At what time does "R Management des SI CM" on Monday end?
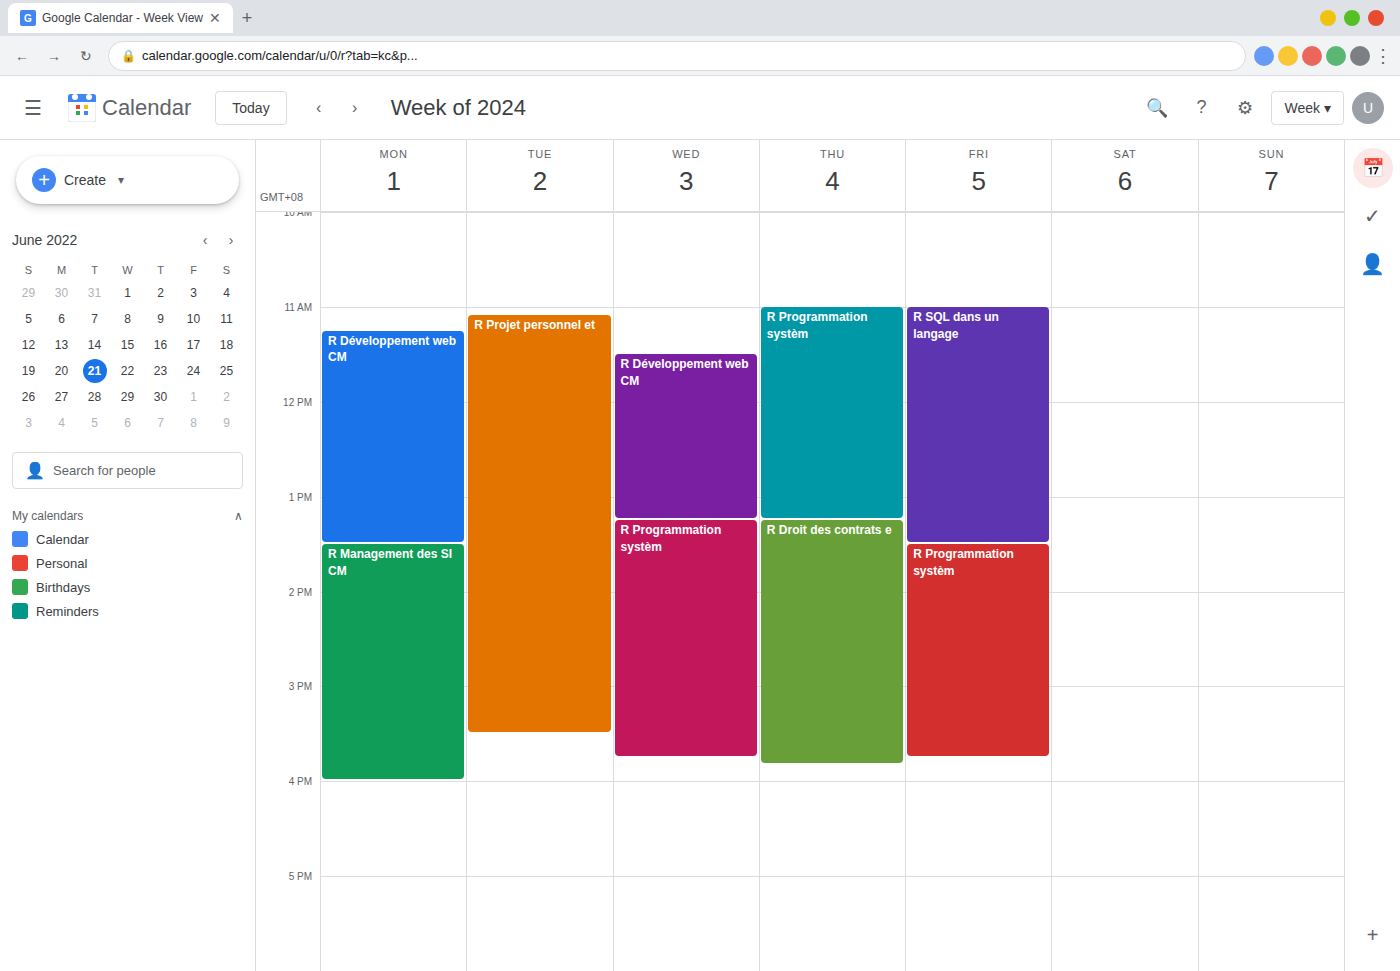
16:00